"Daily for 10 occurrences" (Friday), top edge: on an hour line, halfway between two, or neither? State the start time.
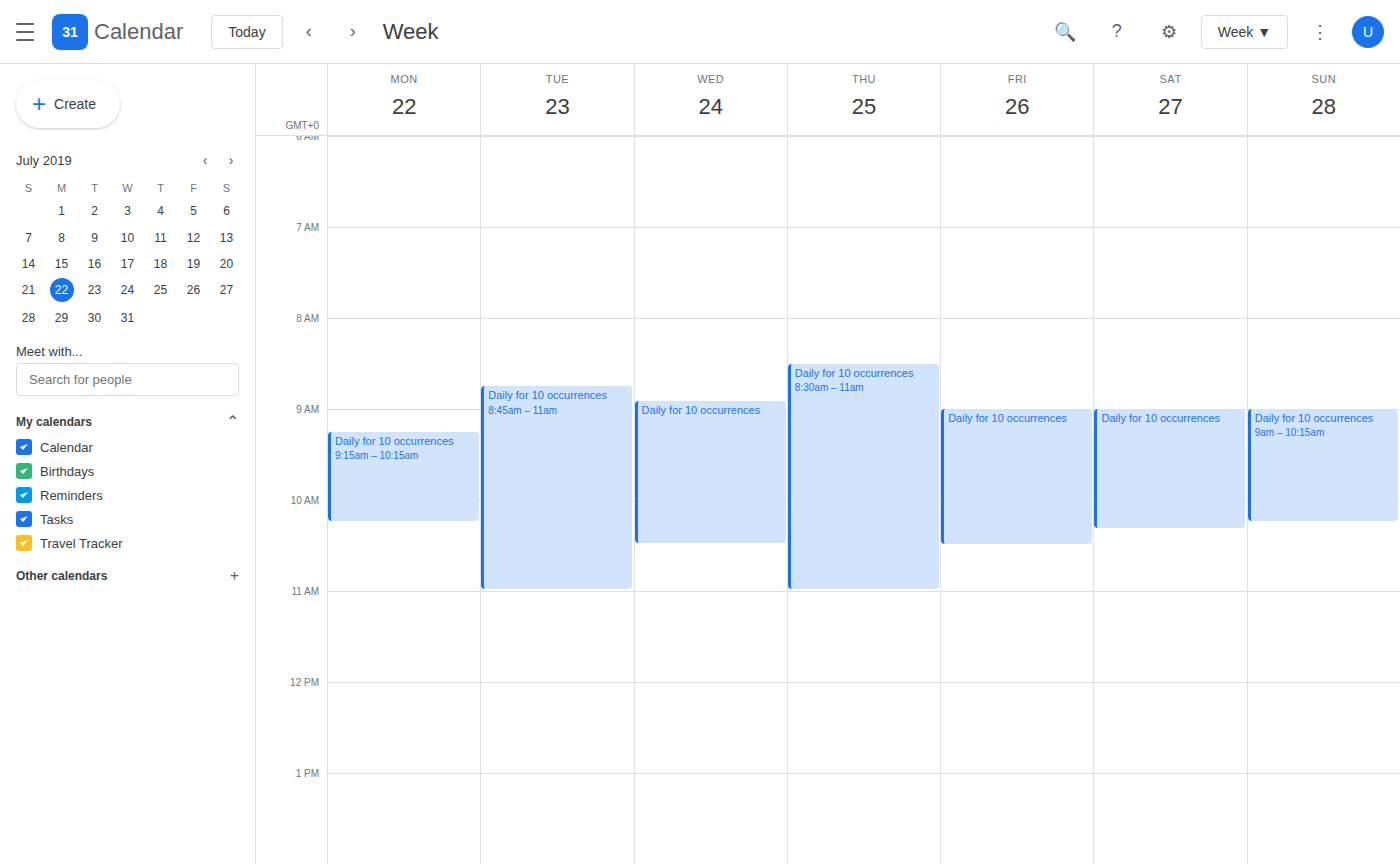
9:00 AM -- exactly on the 9 AM line.